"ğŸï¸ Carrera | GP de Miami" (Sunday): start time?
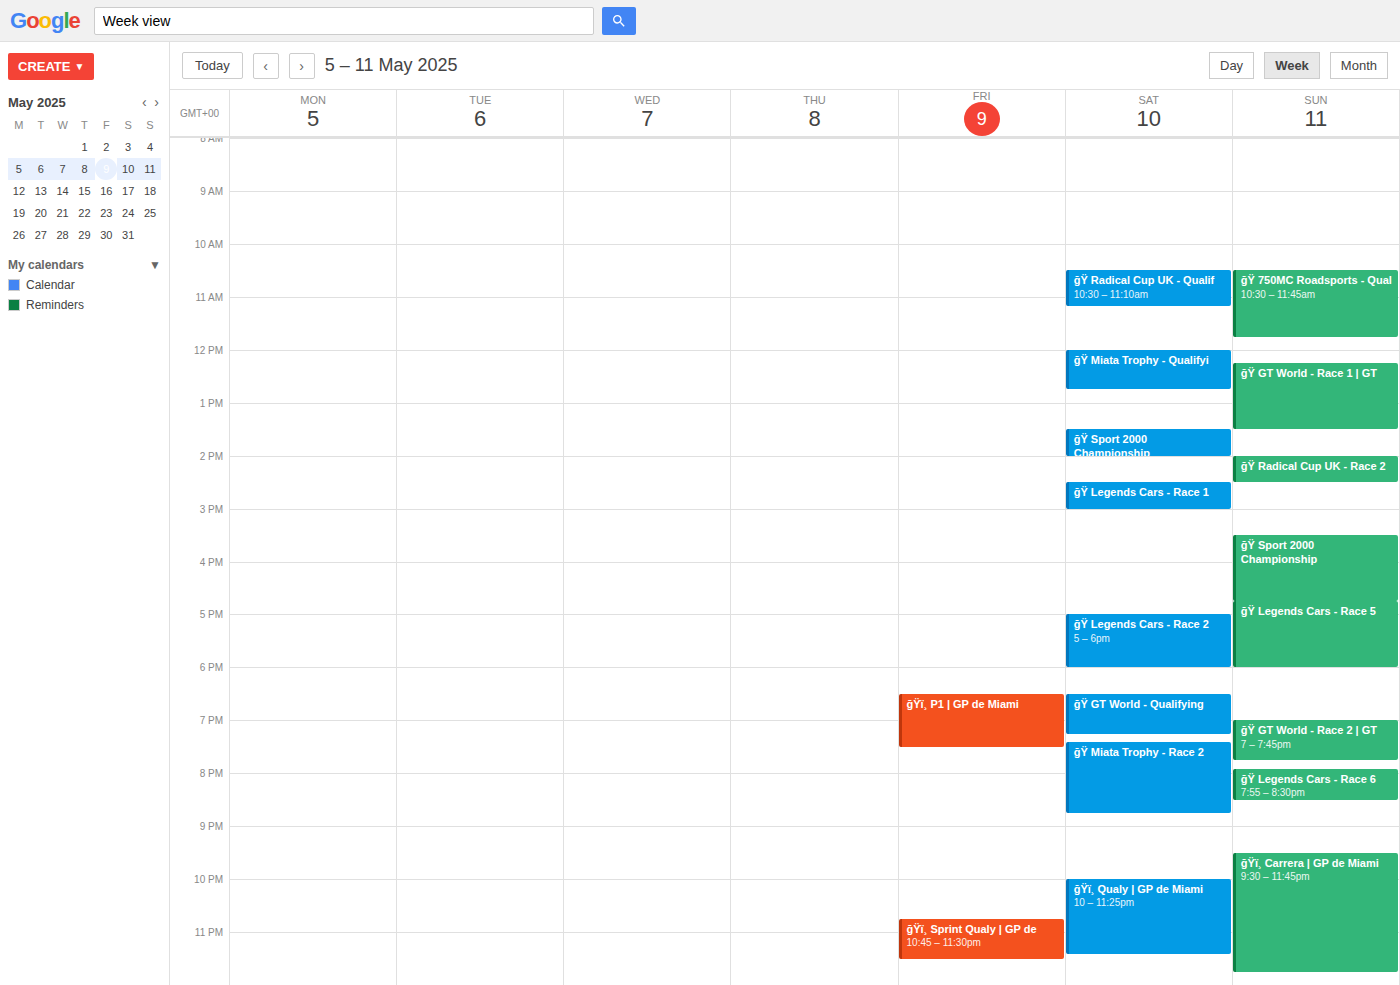
9:30 PM